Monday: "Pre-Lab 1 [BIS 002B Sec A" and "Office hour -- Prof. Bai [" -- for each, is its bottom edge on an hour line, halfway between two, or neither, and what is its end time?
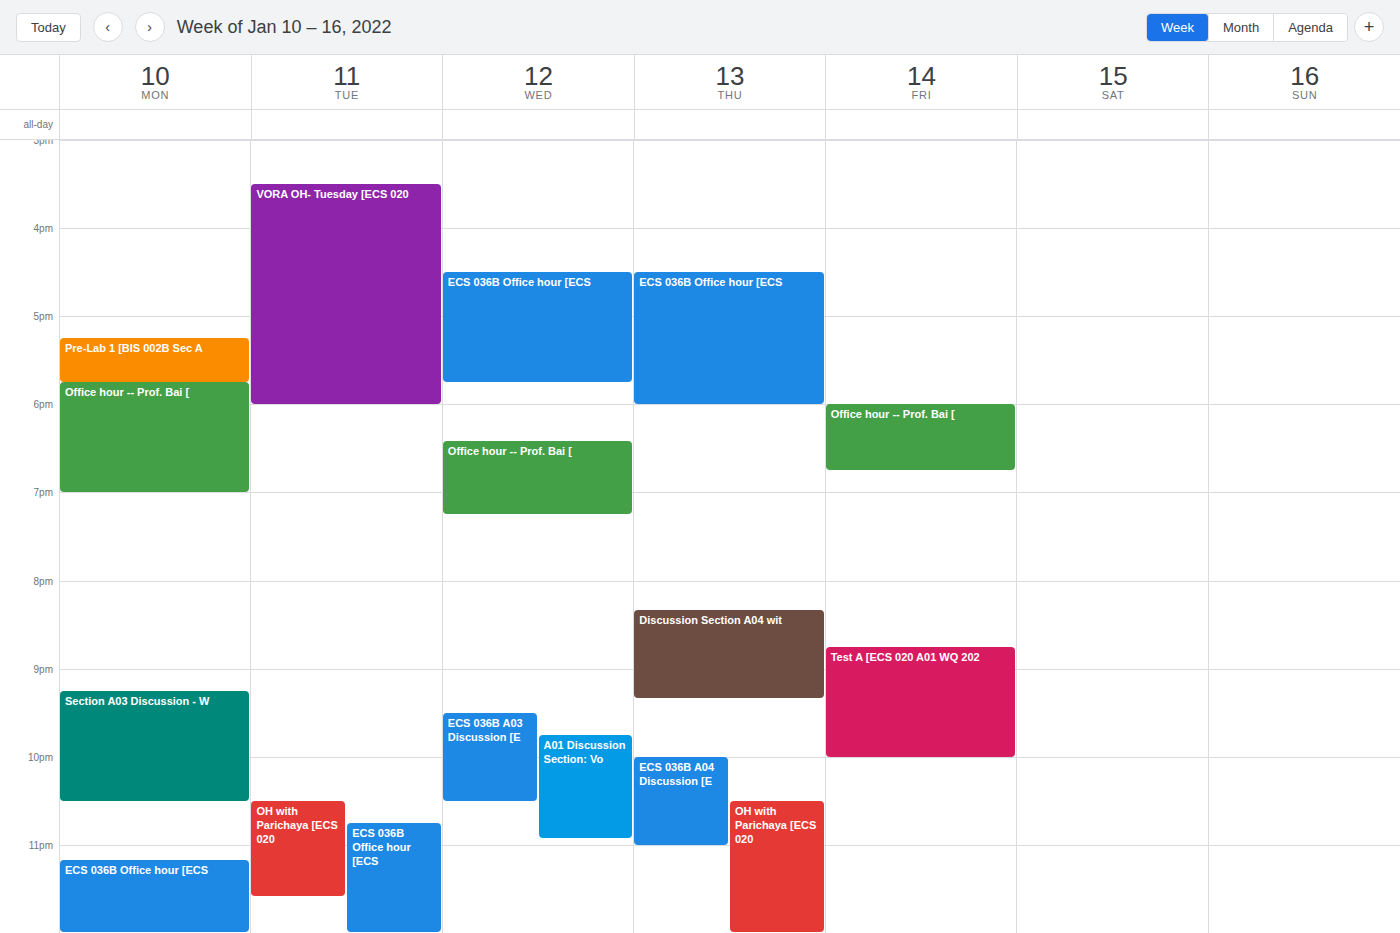
"Pre-Lab 1 [BIS 002B Sec A": 5:45 PM, neither: three quarters of the way from the 5 PM line to the 6 PM line. "Office hour -- Prof. Bai [": 7:00 PM, exactly on the 7 PM line.